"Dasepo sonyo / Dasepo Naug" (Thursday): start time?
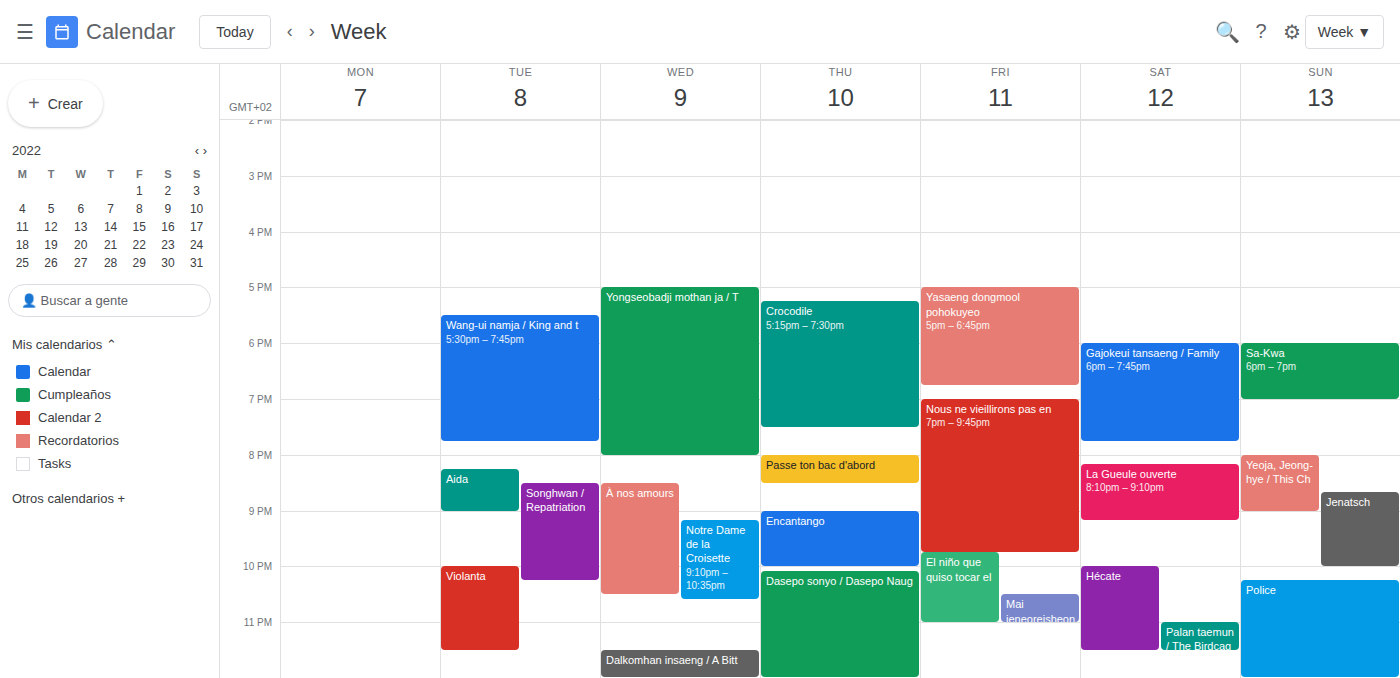
10:05 PM